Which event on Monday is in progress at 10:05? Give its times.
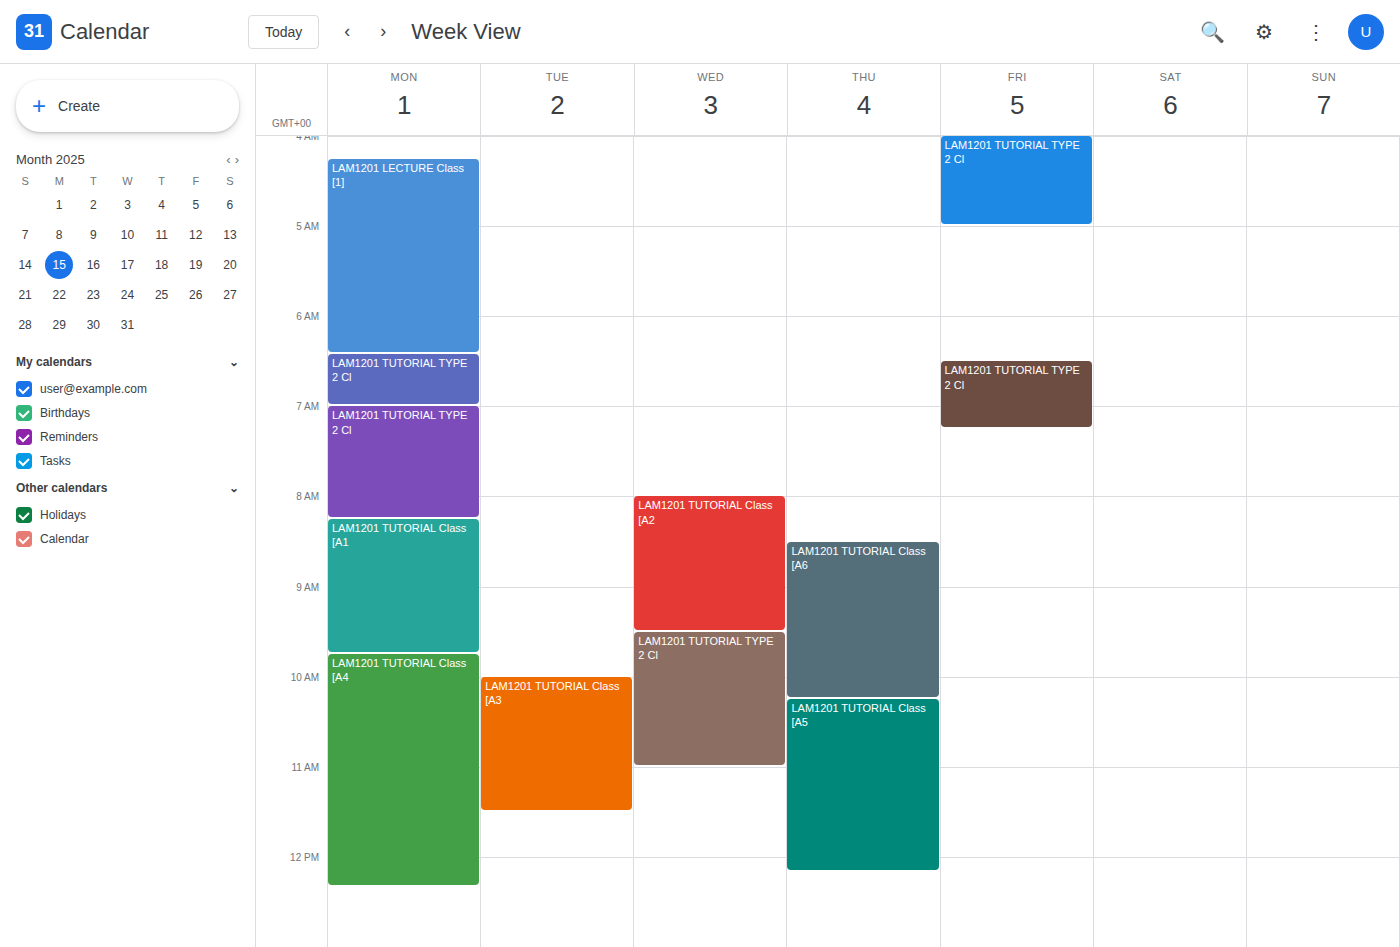
"LAM1201 TUTORIAL Class [A4", 09:45 to 12:20